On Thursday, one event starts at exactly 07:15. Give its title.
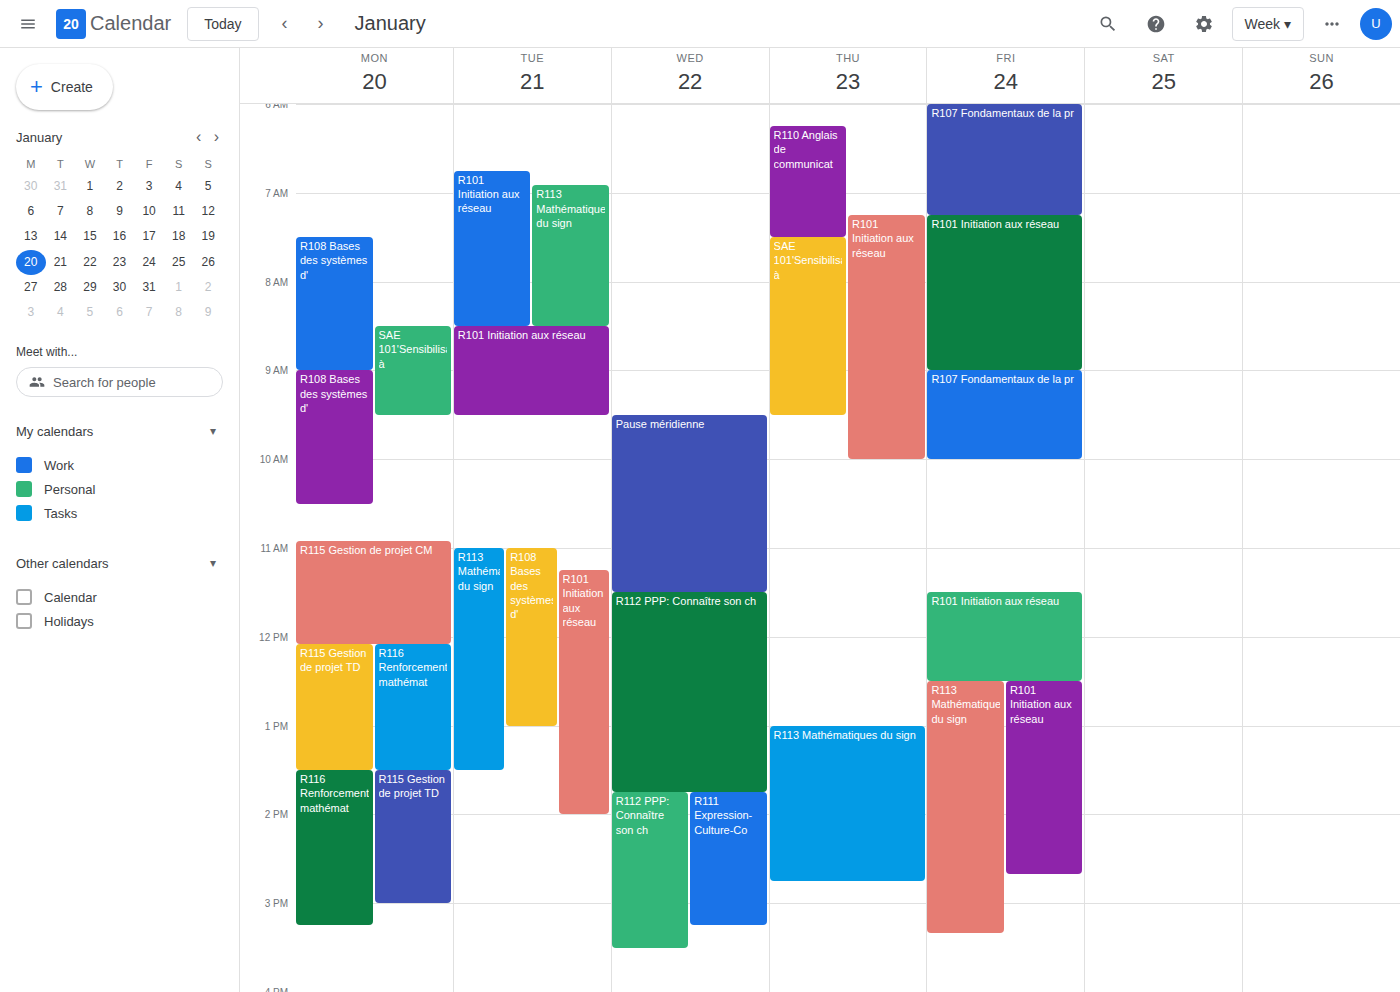
"R101 Initiation aux réseau"